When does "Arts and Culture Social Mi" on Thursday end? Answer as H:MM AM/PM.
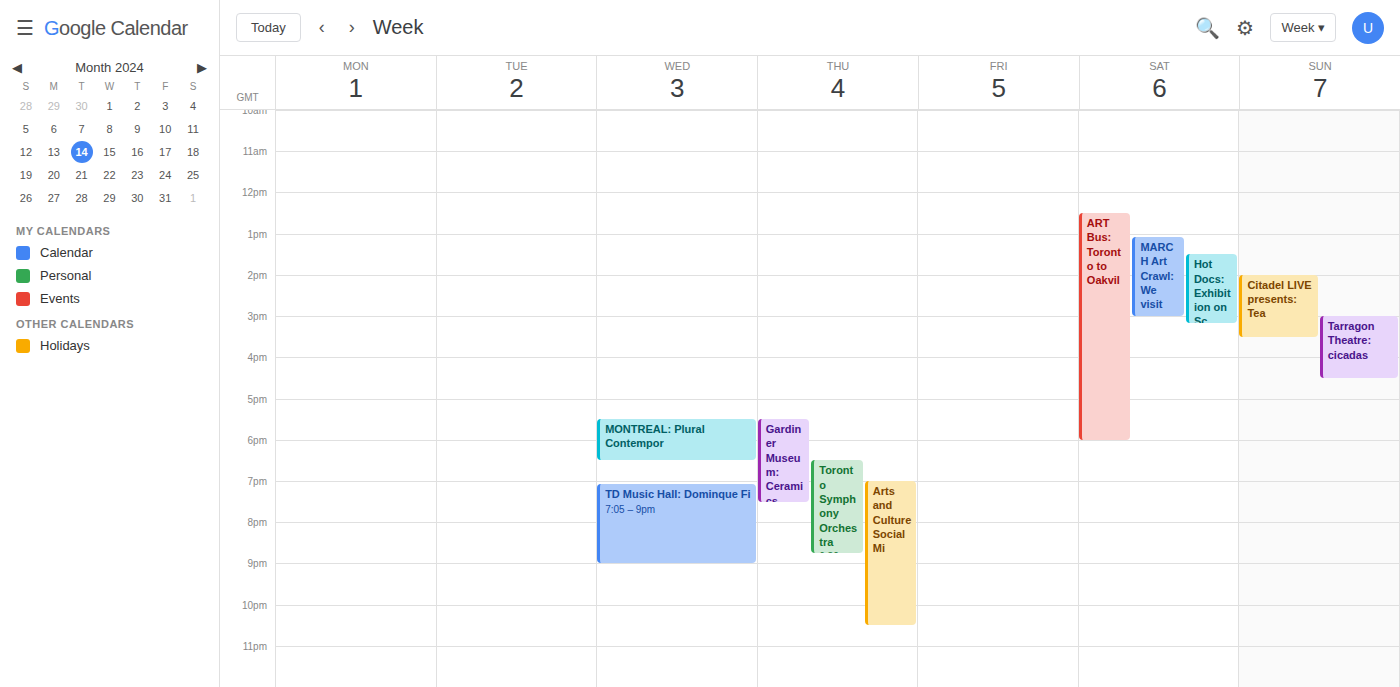
10:30 PM